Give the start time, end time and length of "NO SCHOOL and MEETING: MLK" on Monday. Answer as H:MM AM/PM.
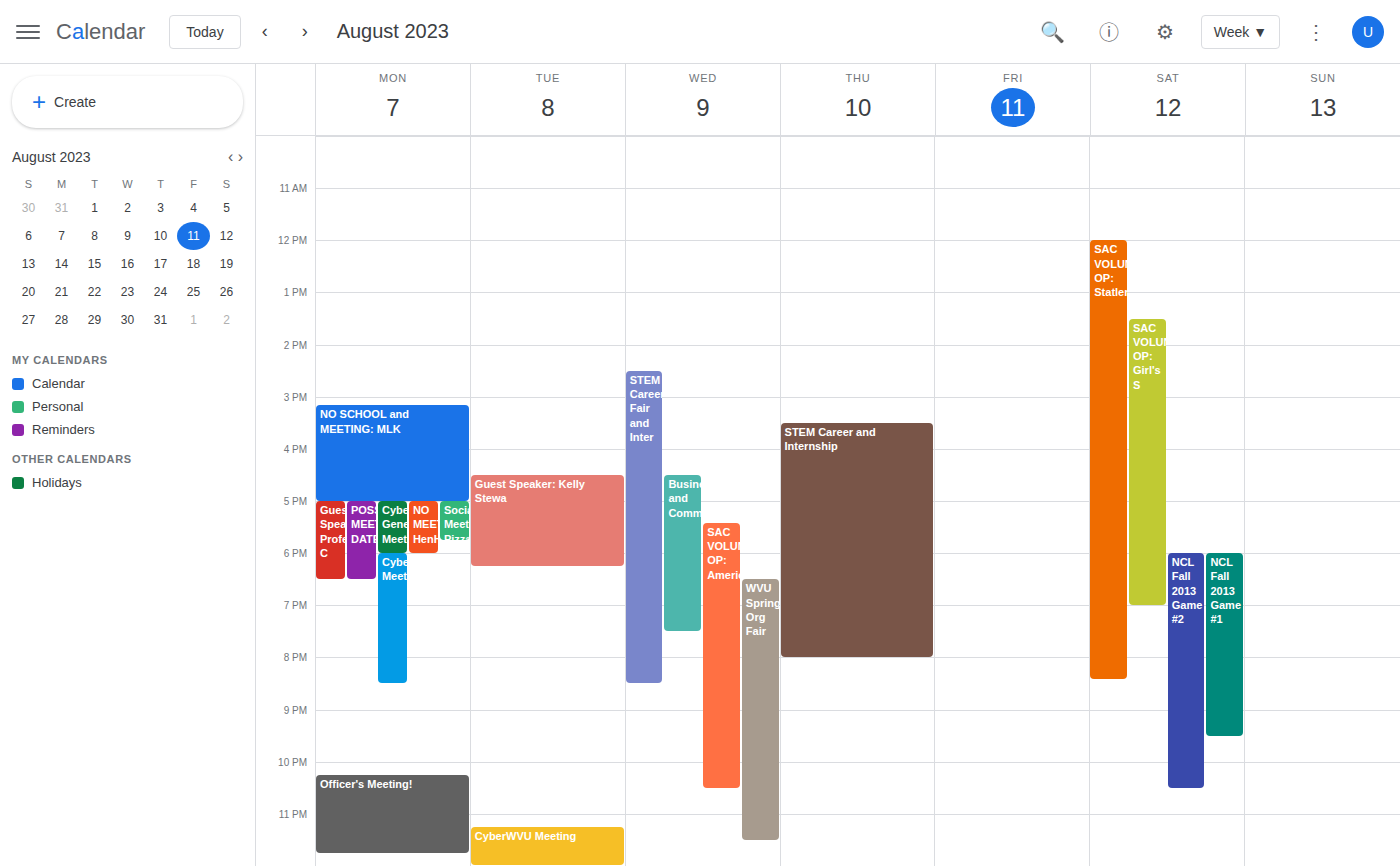
3:10 PM to 5:00 PM, 1 hour 50 minutes